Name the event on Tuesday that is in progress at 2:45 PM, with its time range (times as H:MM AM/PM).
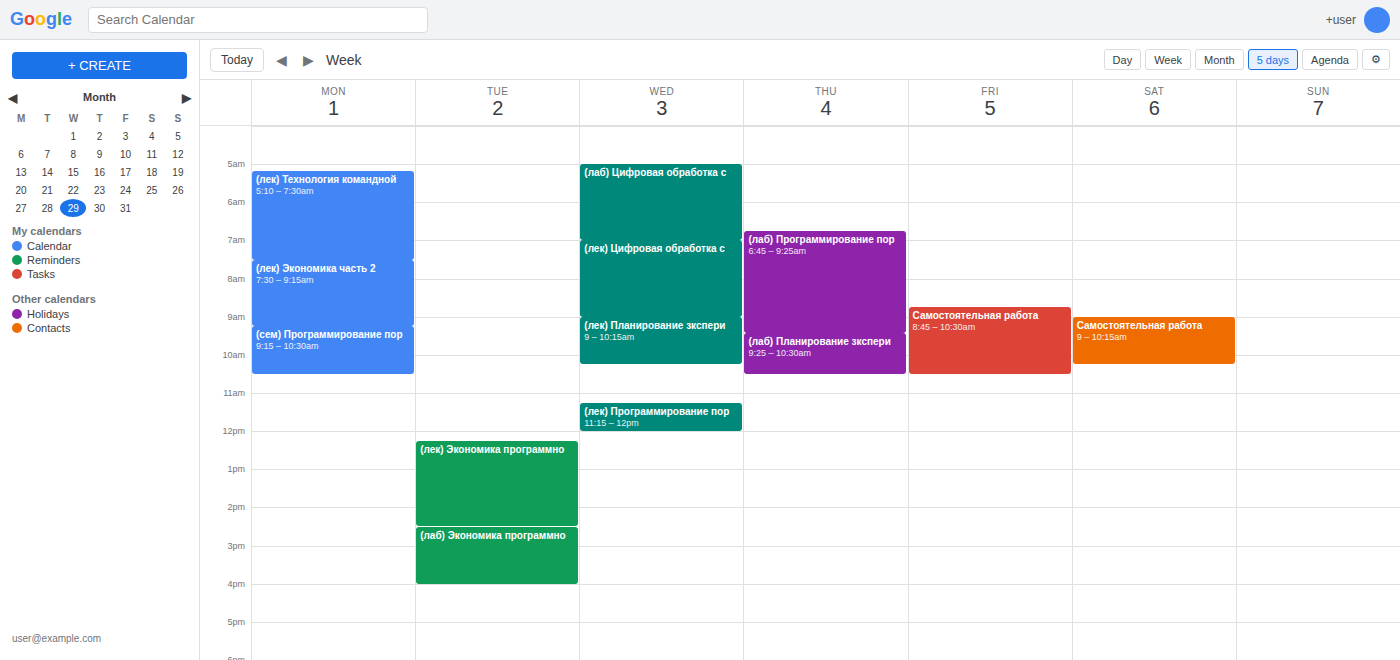
"(лаб) Экономика программно", 2:30 PM to 4:00 PM